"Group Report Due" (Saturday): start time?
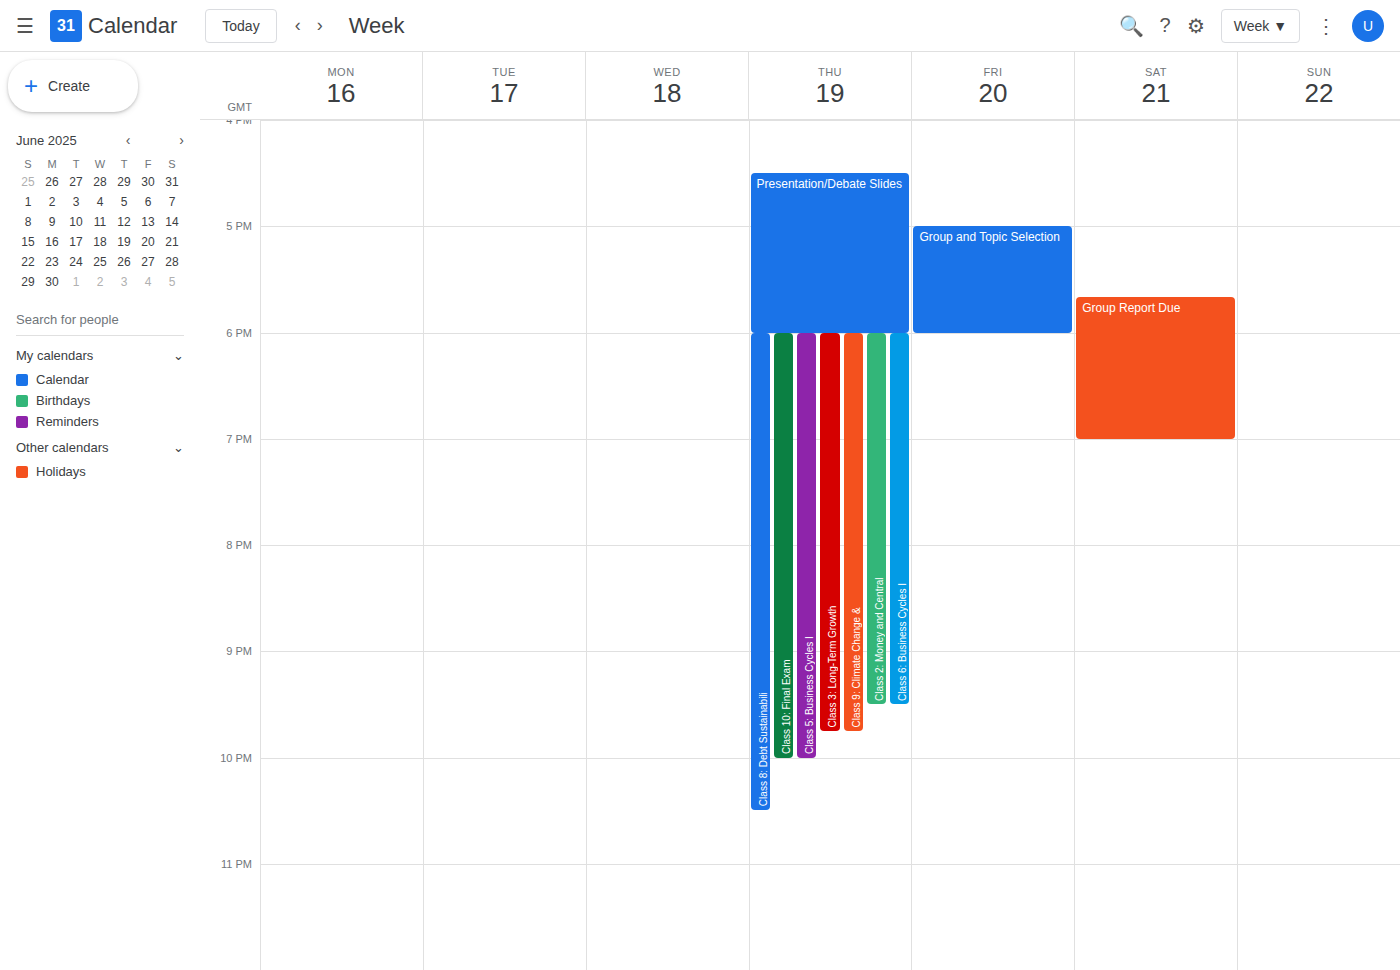
5:40 PM